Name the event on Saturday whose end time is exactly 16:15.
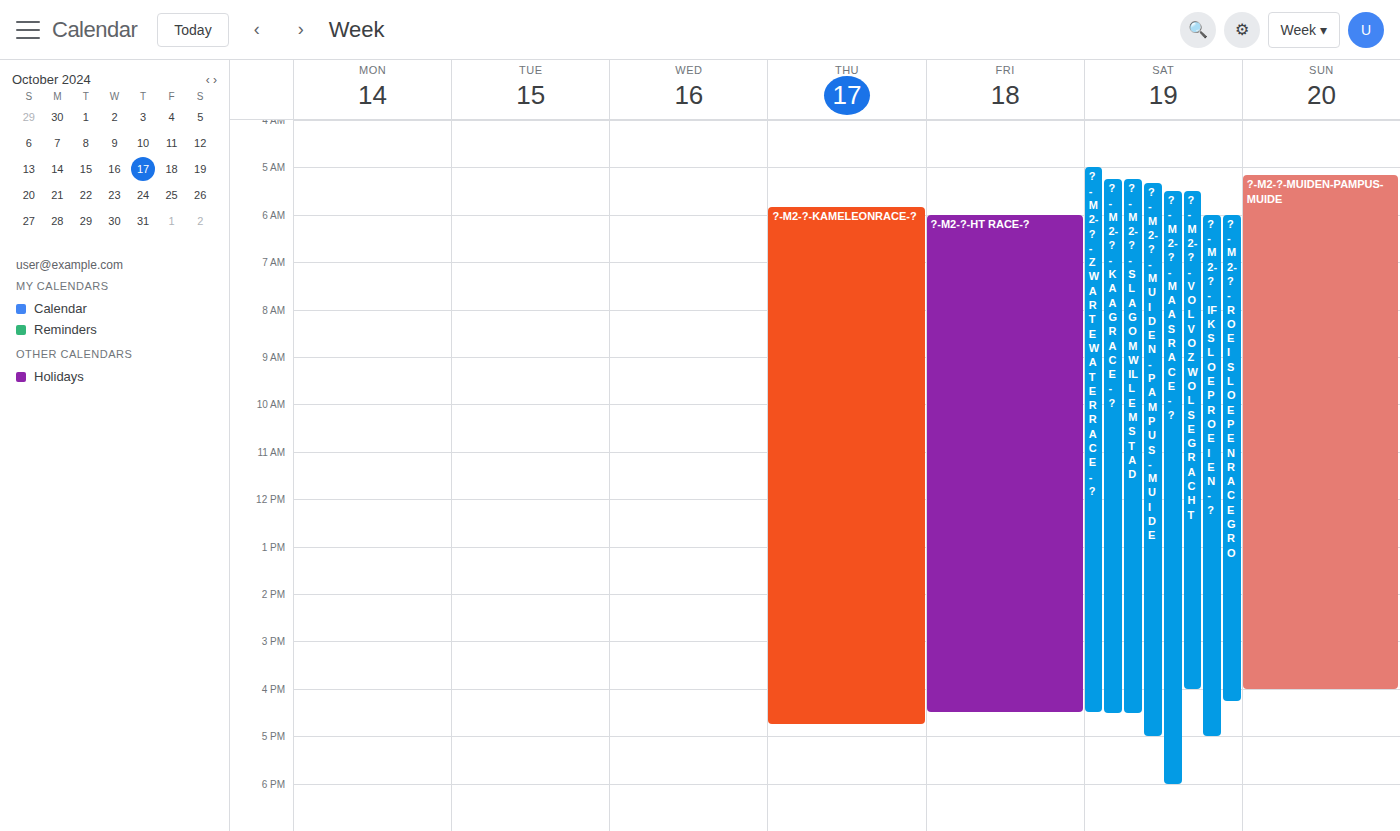
"?-M2-?-ROEISLOEPENRACE GRO"